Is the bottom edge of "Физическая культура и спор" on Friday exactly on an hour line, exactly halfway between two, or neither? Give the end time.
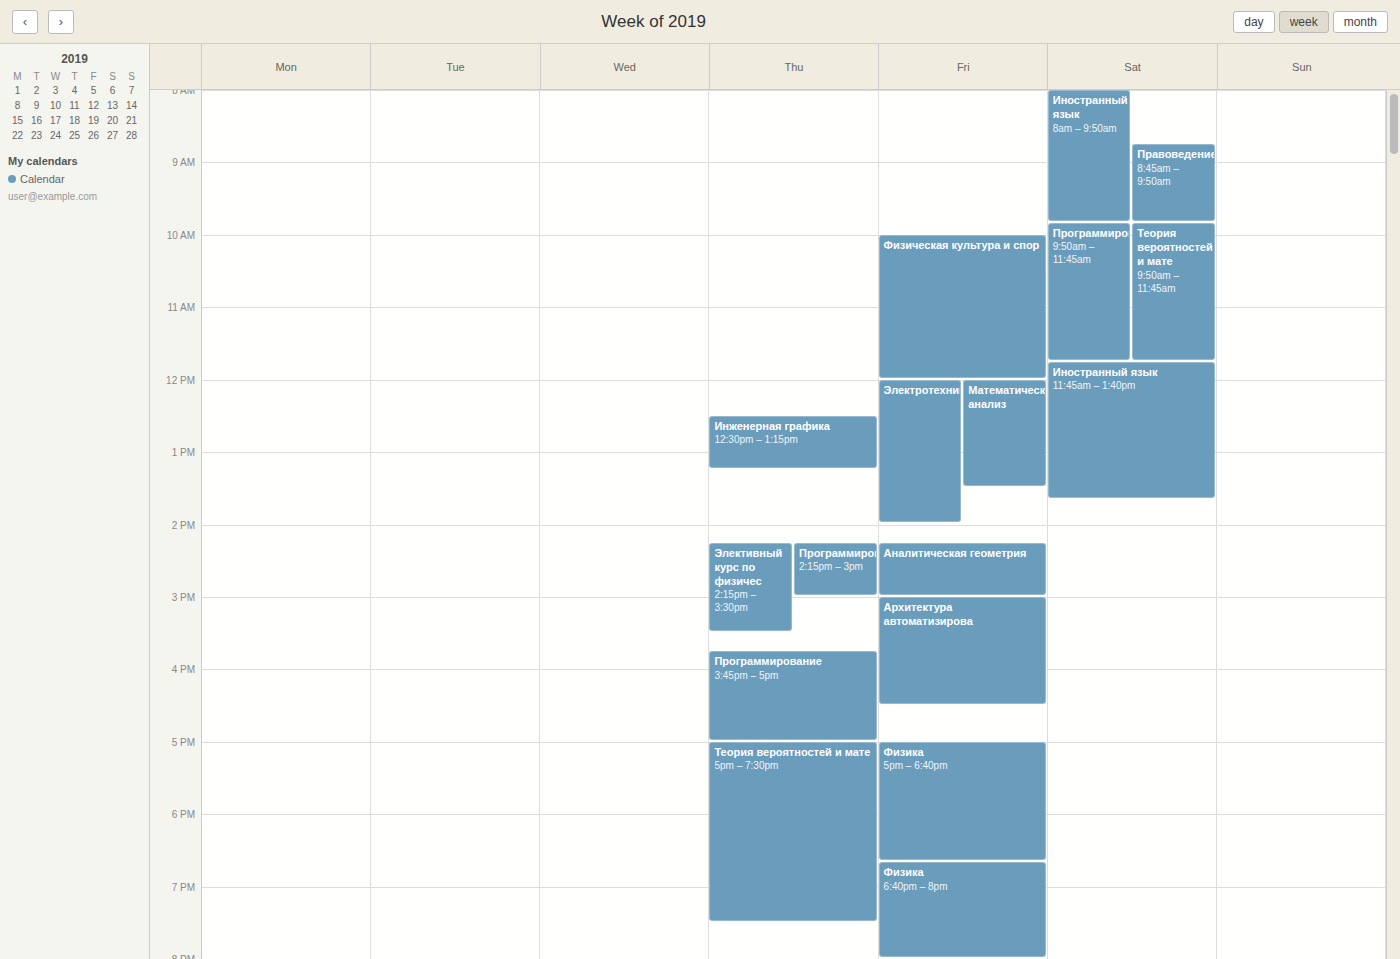
12:00 PM -- exactly on the 12 PM line.